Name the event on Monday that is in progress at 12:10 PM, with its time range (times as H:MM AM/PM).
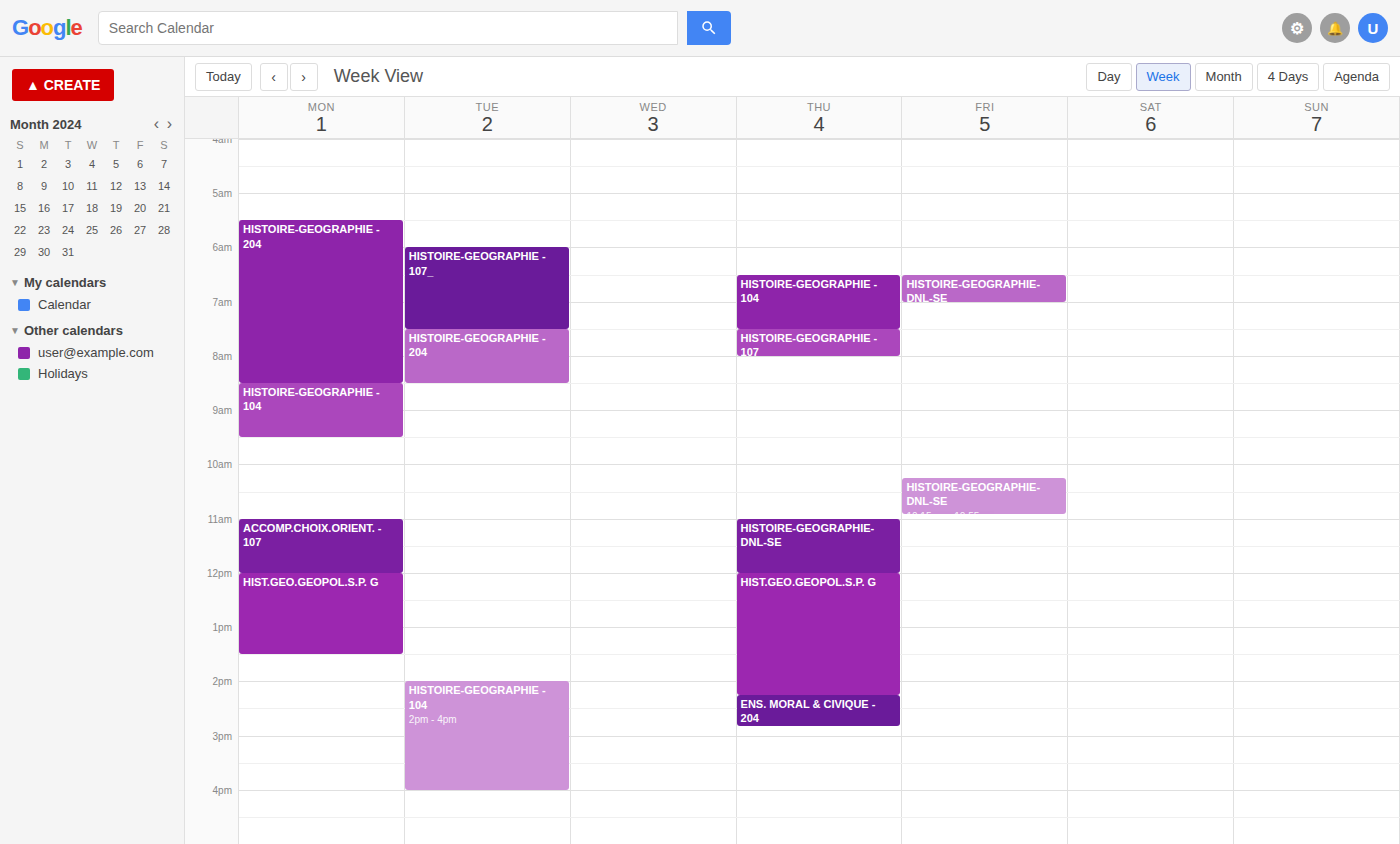
"HIST.GEO.GEOPOL.S.P. G", 12:00 PM to 1:30 PM